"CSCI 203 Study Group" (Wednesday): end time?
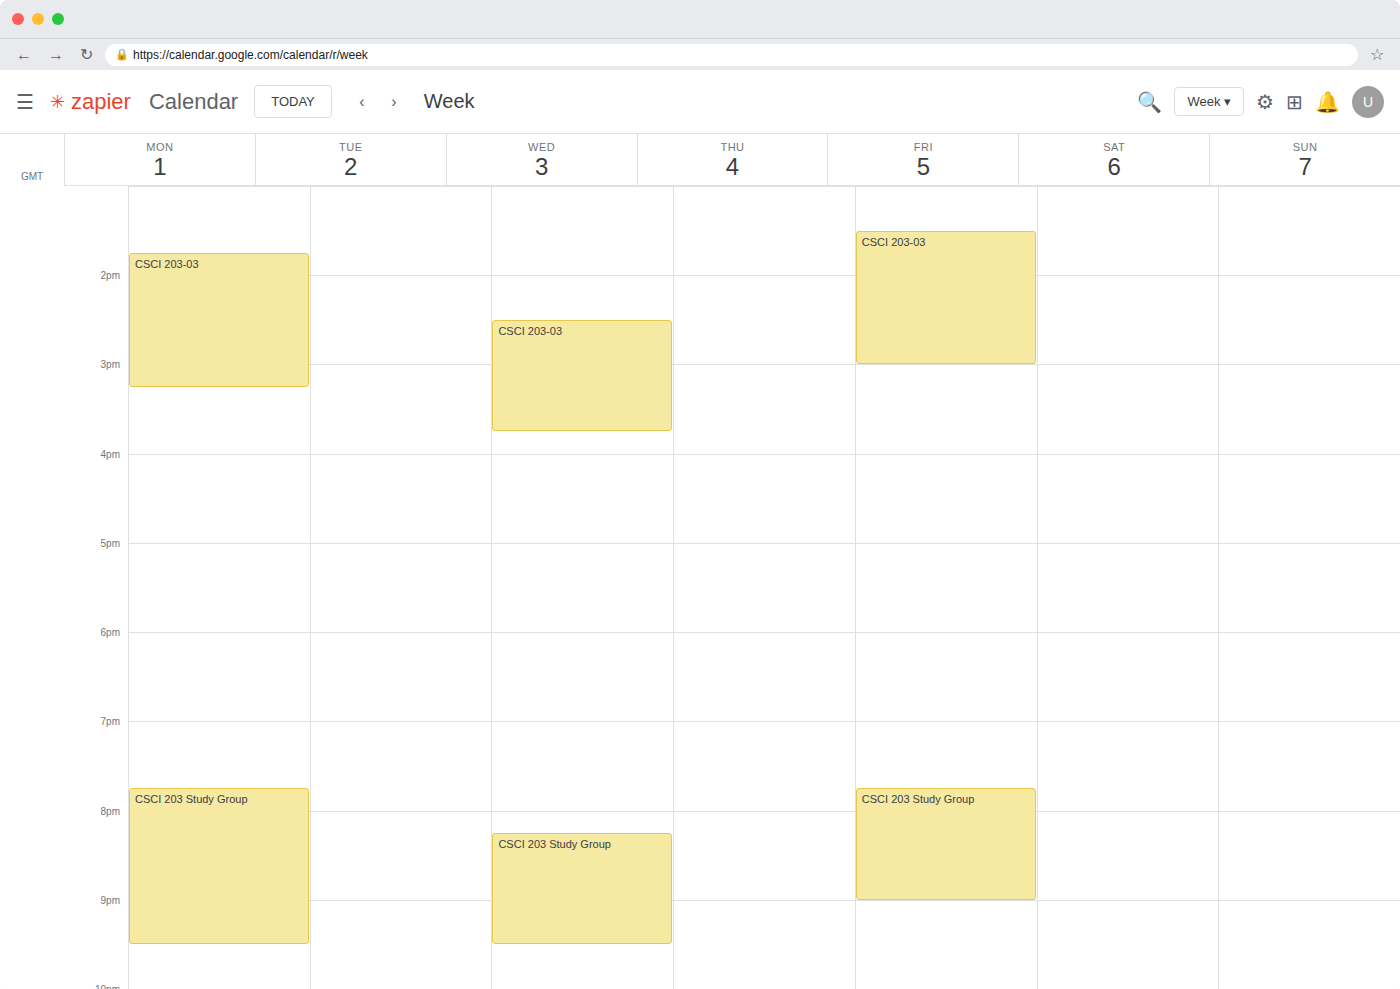
21:30